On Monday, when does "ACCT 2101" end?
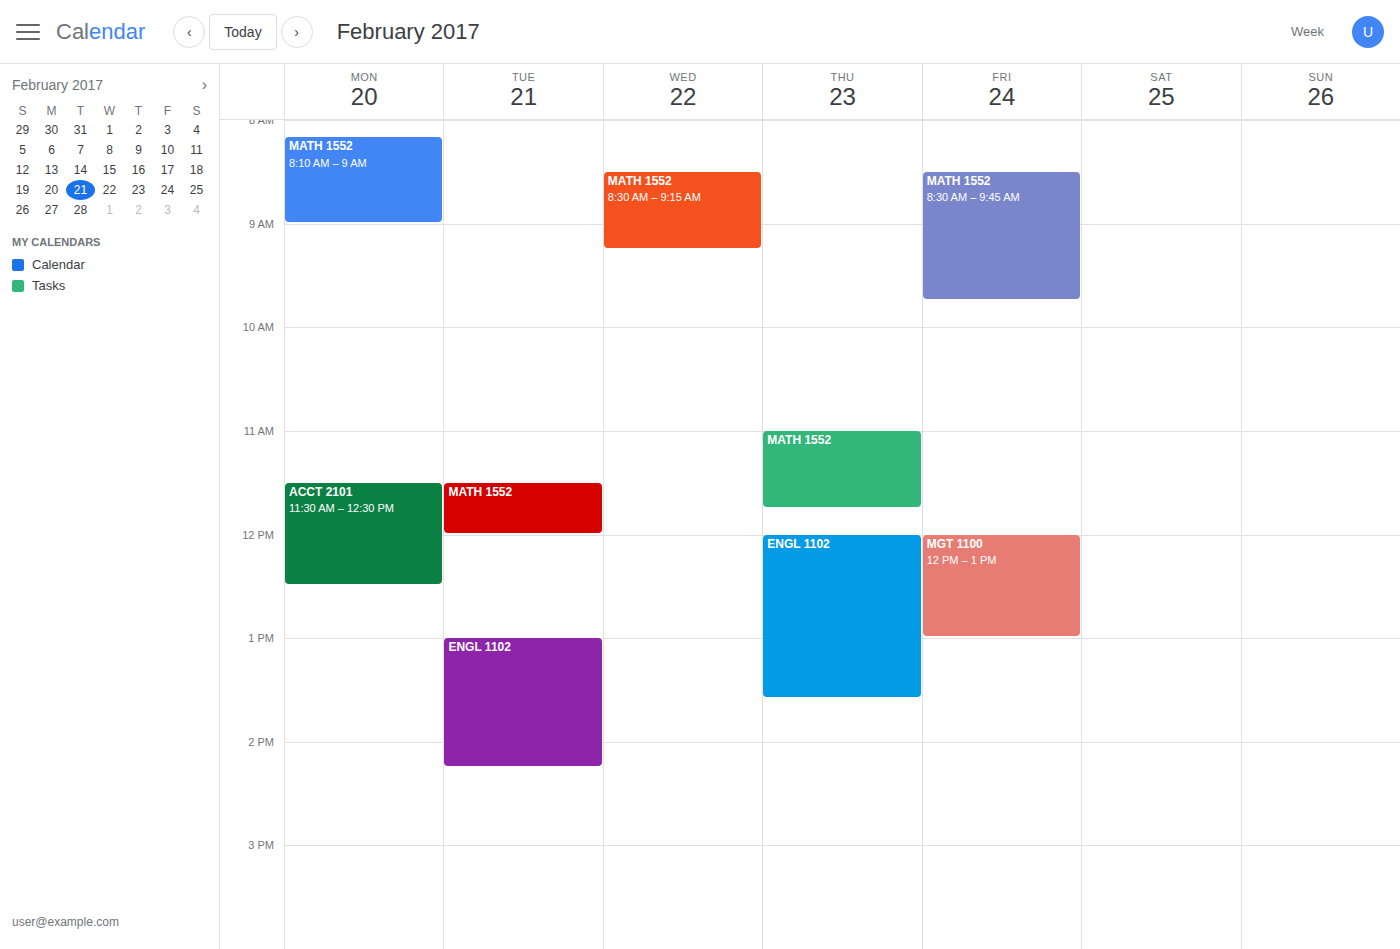
12:30